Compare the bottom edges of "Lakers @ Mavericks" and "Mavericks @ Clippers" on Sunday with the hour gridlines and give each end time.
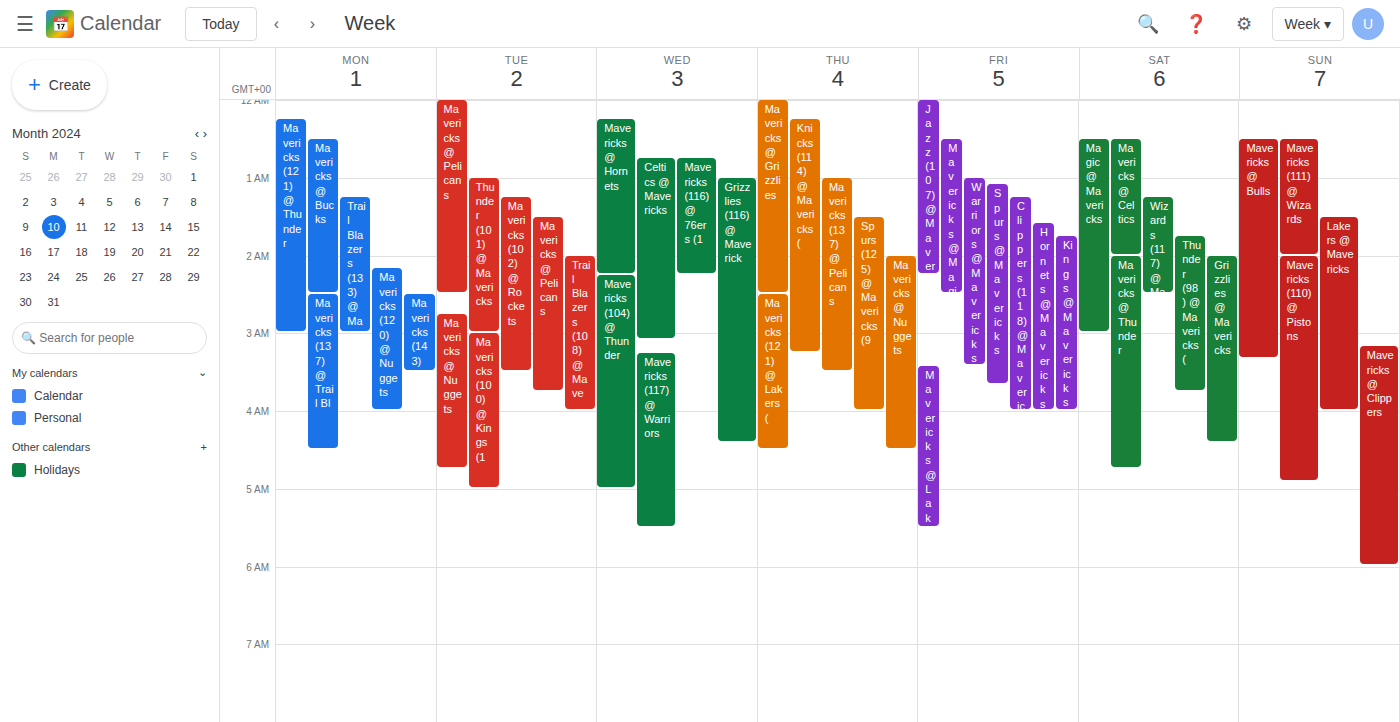
"Lakers @ Mavericks": 4:00 AM, exactly on the 4 AM line. "Mavericks @ Clippers": 6:00 AM, exactly on the 6 AM line.